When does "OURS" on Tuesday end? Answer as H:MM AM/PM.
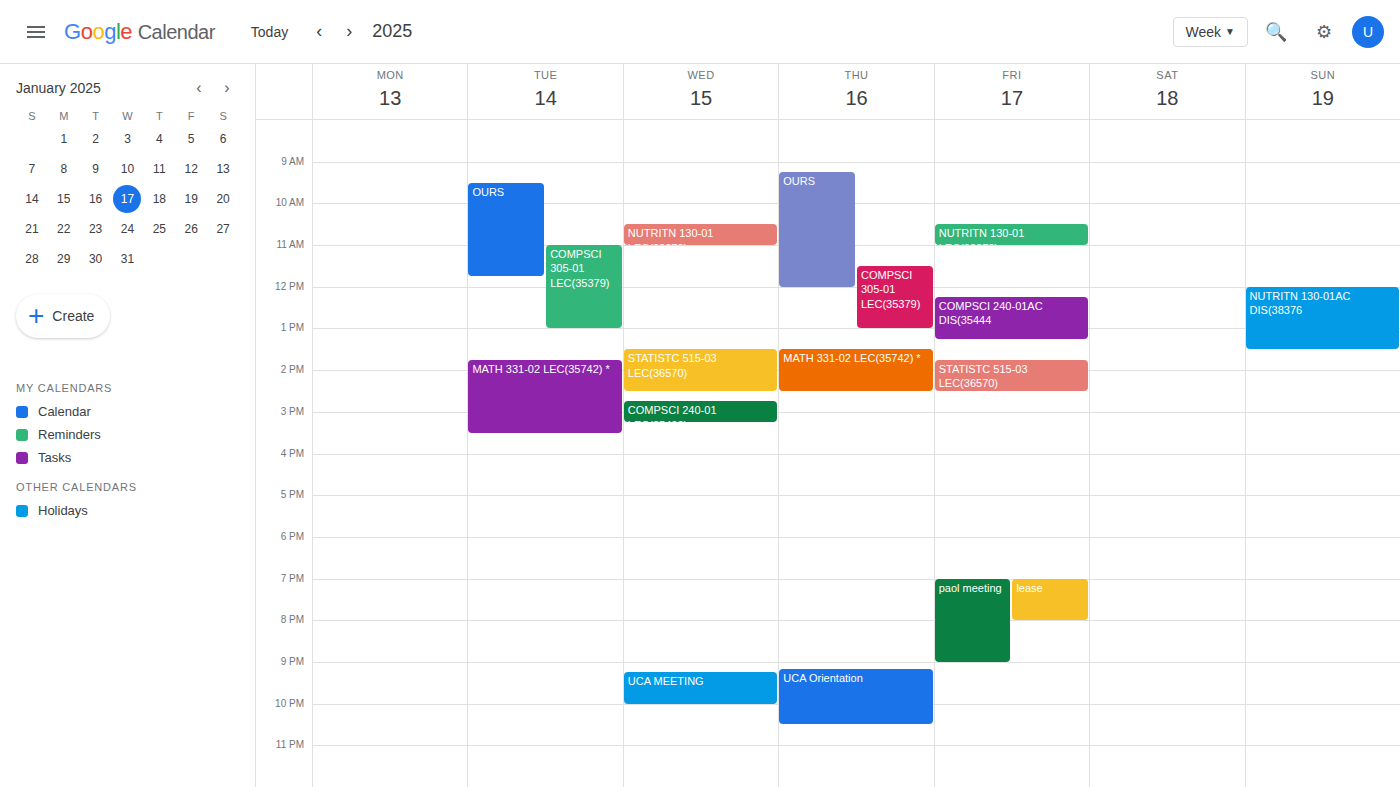
11:45 AM